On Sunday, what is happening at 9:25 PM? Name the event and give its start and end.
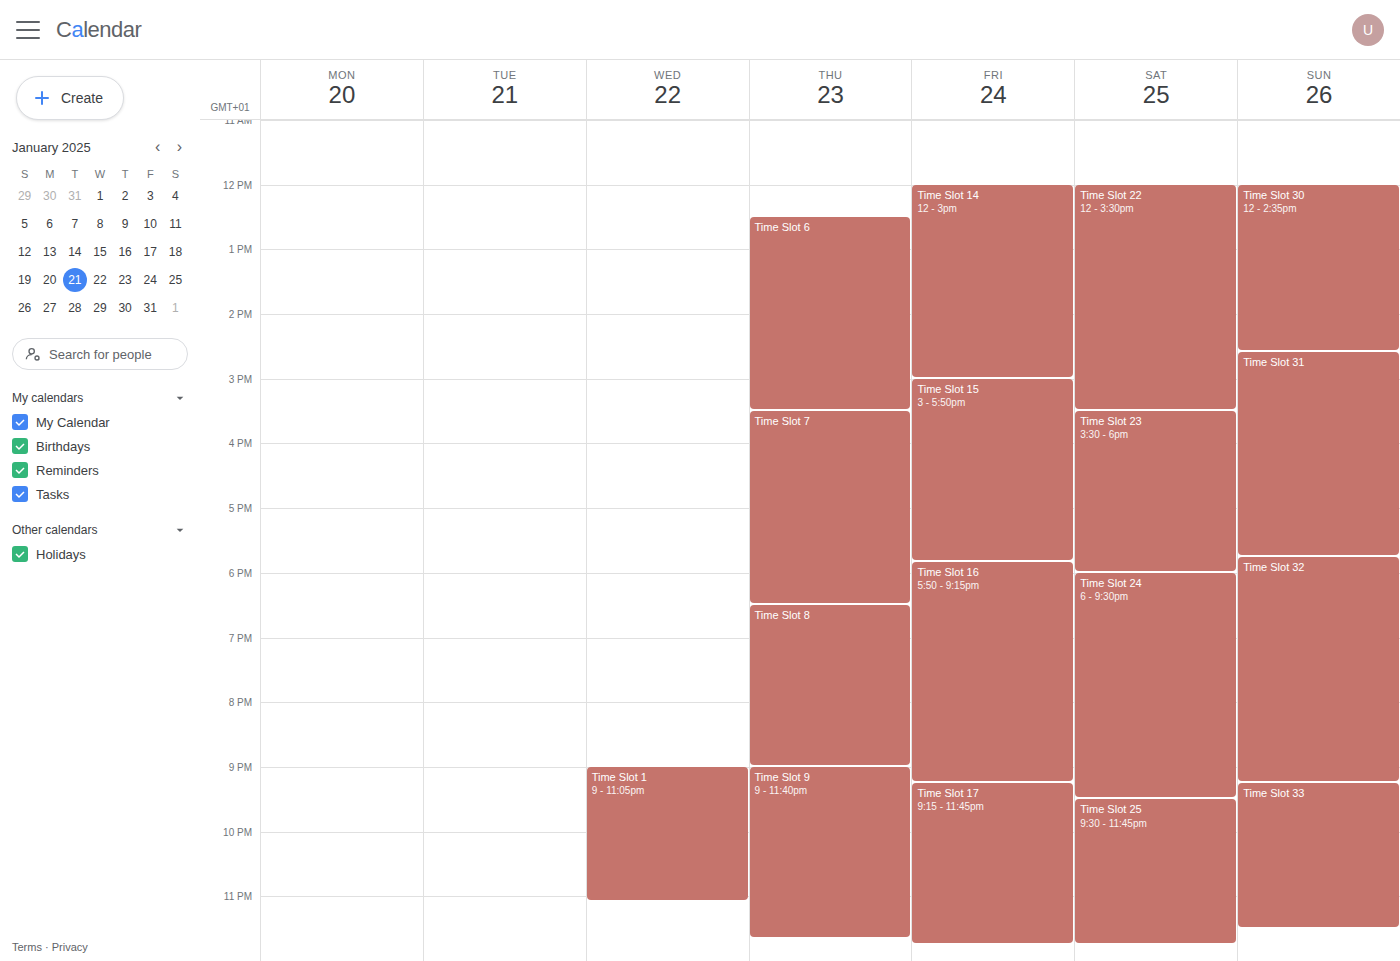
"Time Slot 33", 9:15 PM to 11:30 PM